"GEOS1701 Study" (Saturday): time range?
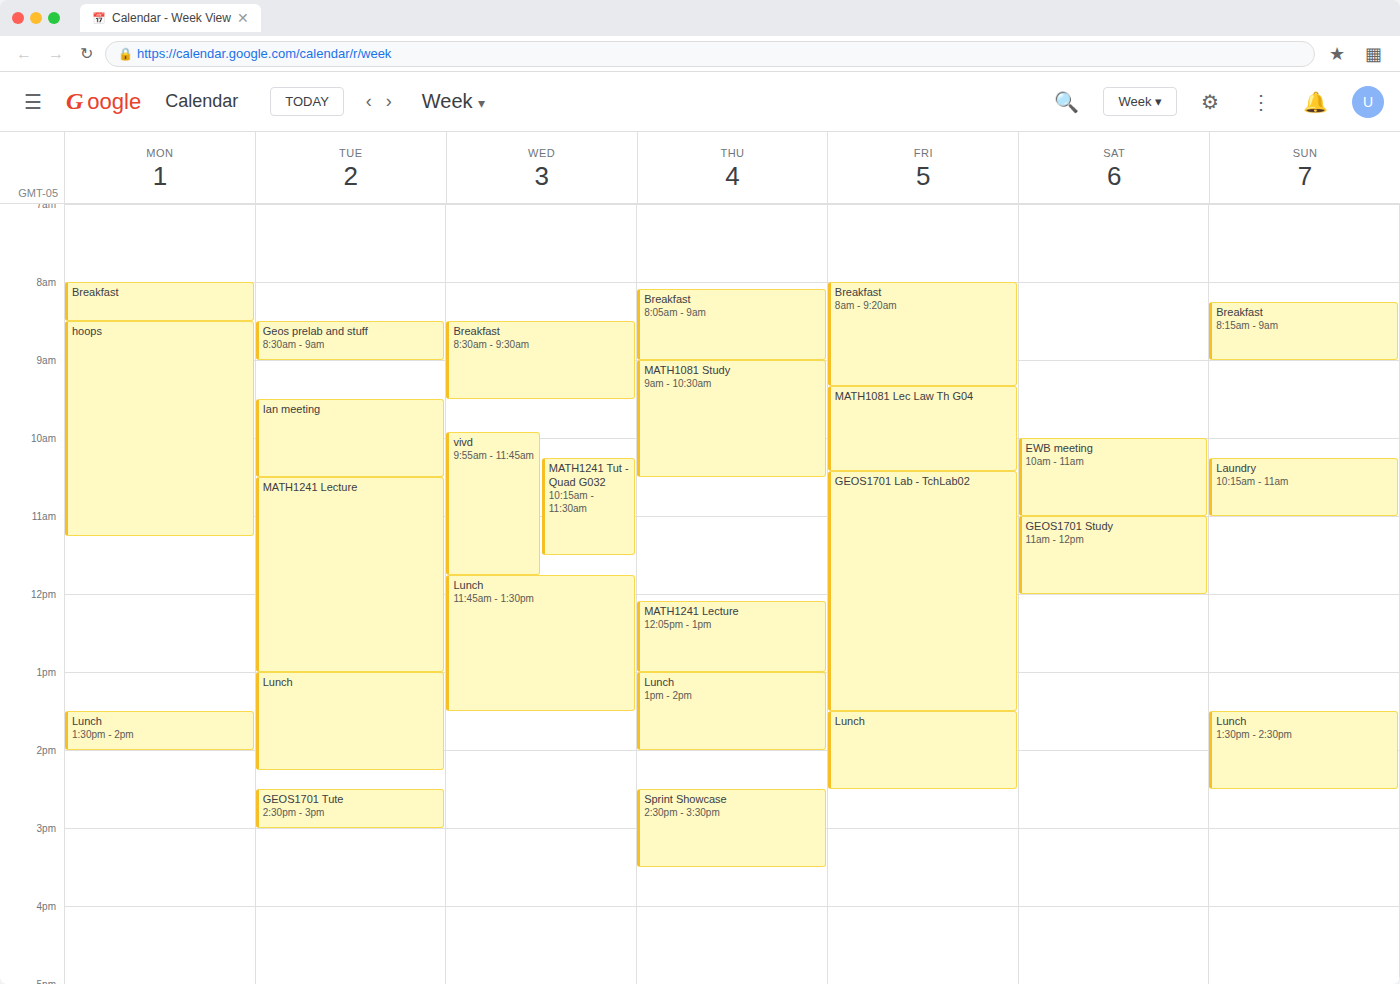
11:00 AM to 12:00 PM